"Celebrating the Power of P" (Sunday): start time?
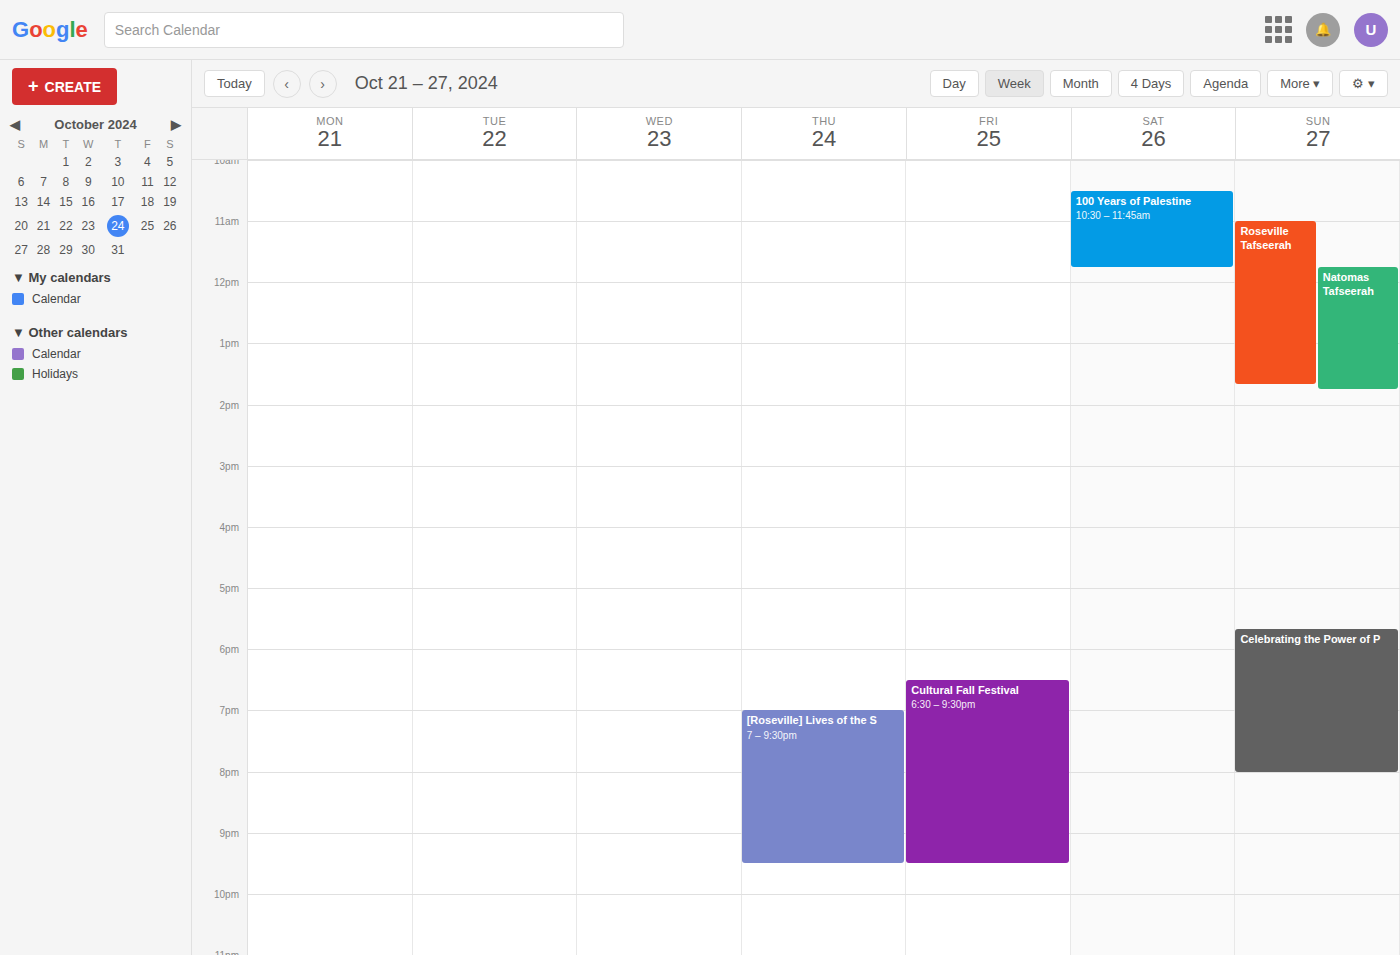
5:40 PM